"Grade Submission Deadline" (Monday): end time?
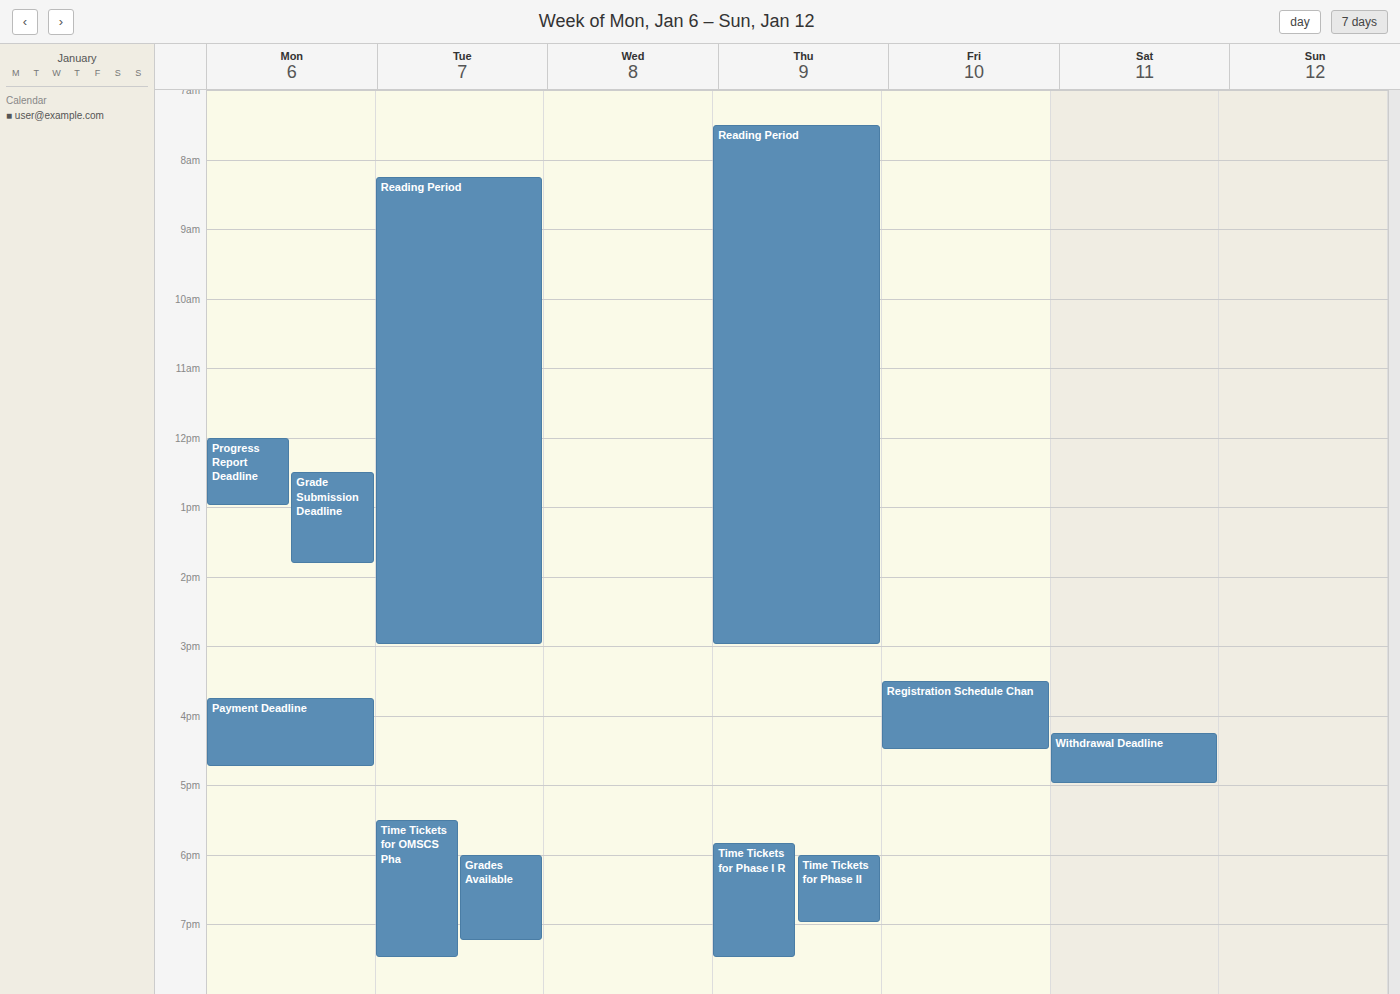
1:50 PM